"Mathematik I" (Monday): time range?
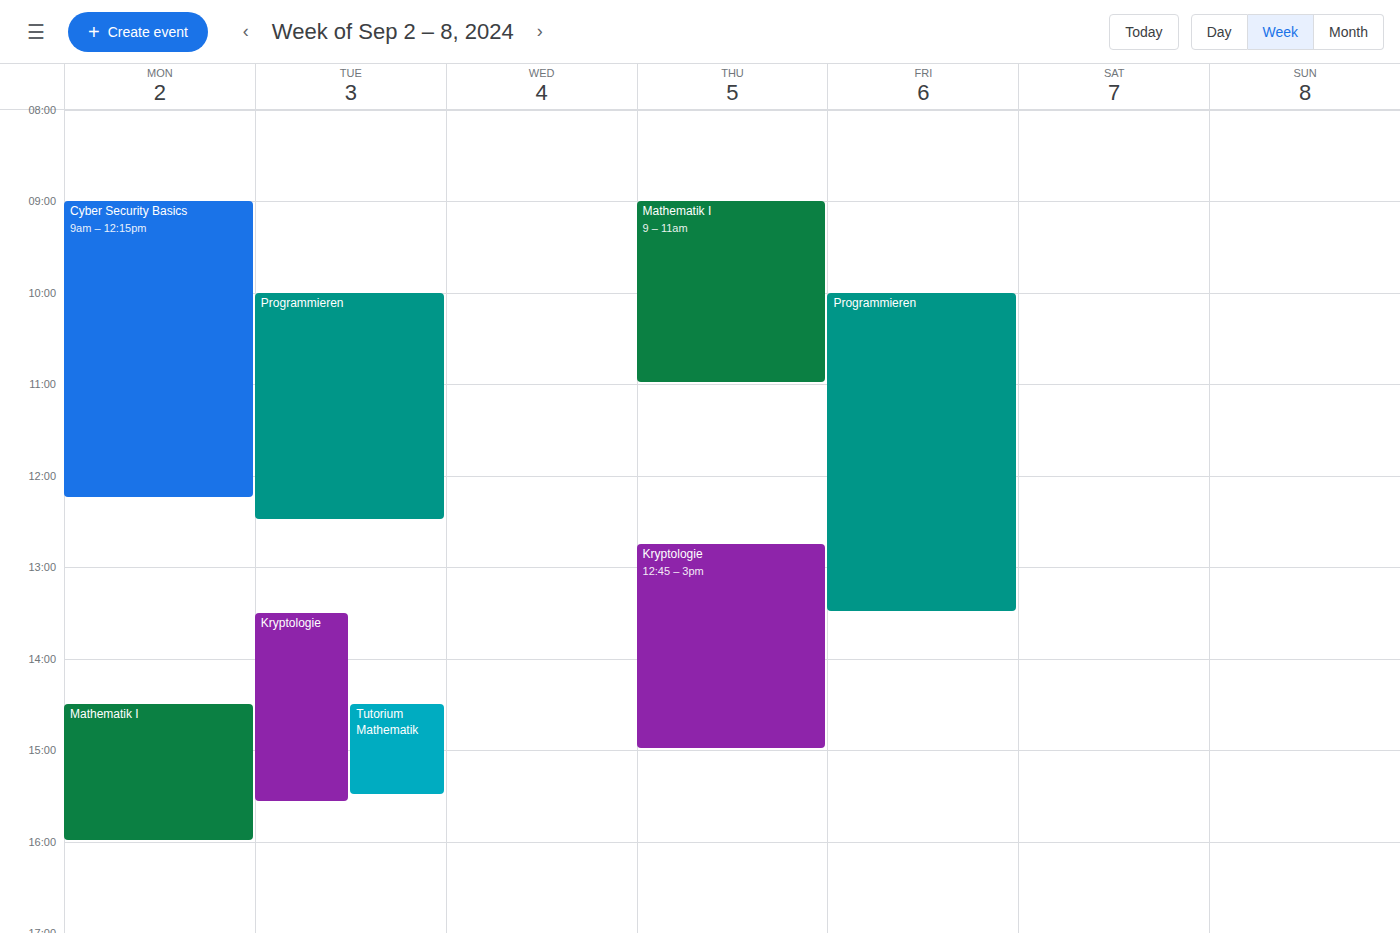
2:30 PM to 4:00 PM